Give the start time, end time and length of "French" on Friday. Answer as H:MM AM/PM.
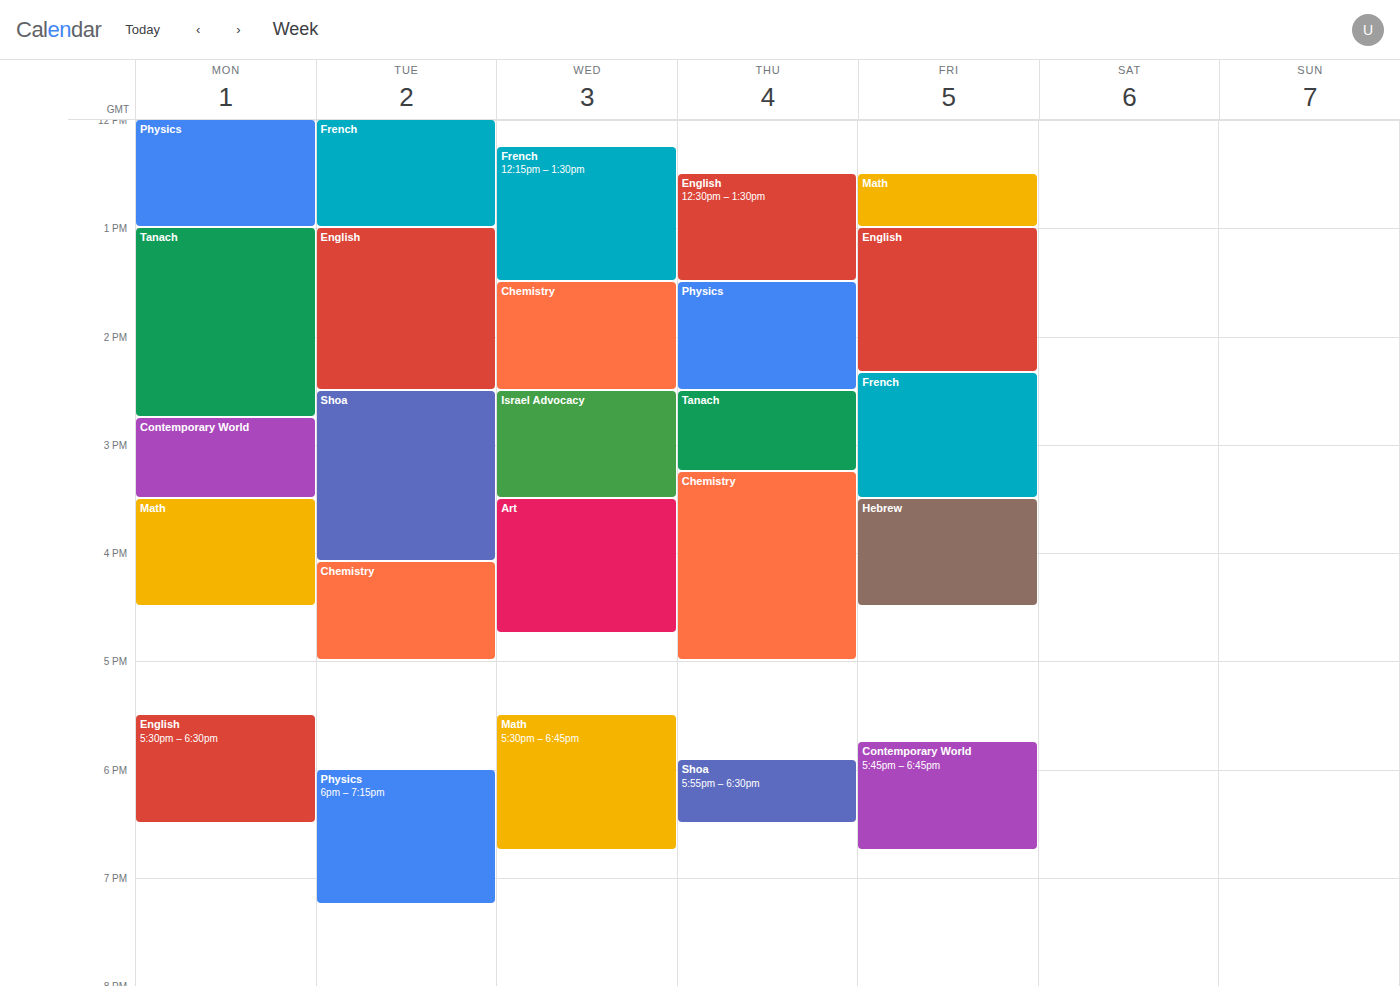
2:20 PM to 3:30 PM, 1 hour 10 minutes